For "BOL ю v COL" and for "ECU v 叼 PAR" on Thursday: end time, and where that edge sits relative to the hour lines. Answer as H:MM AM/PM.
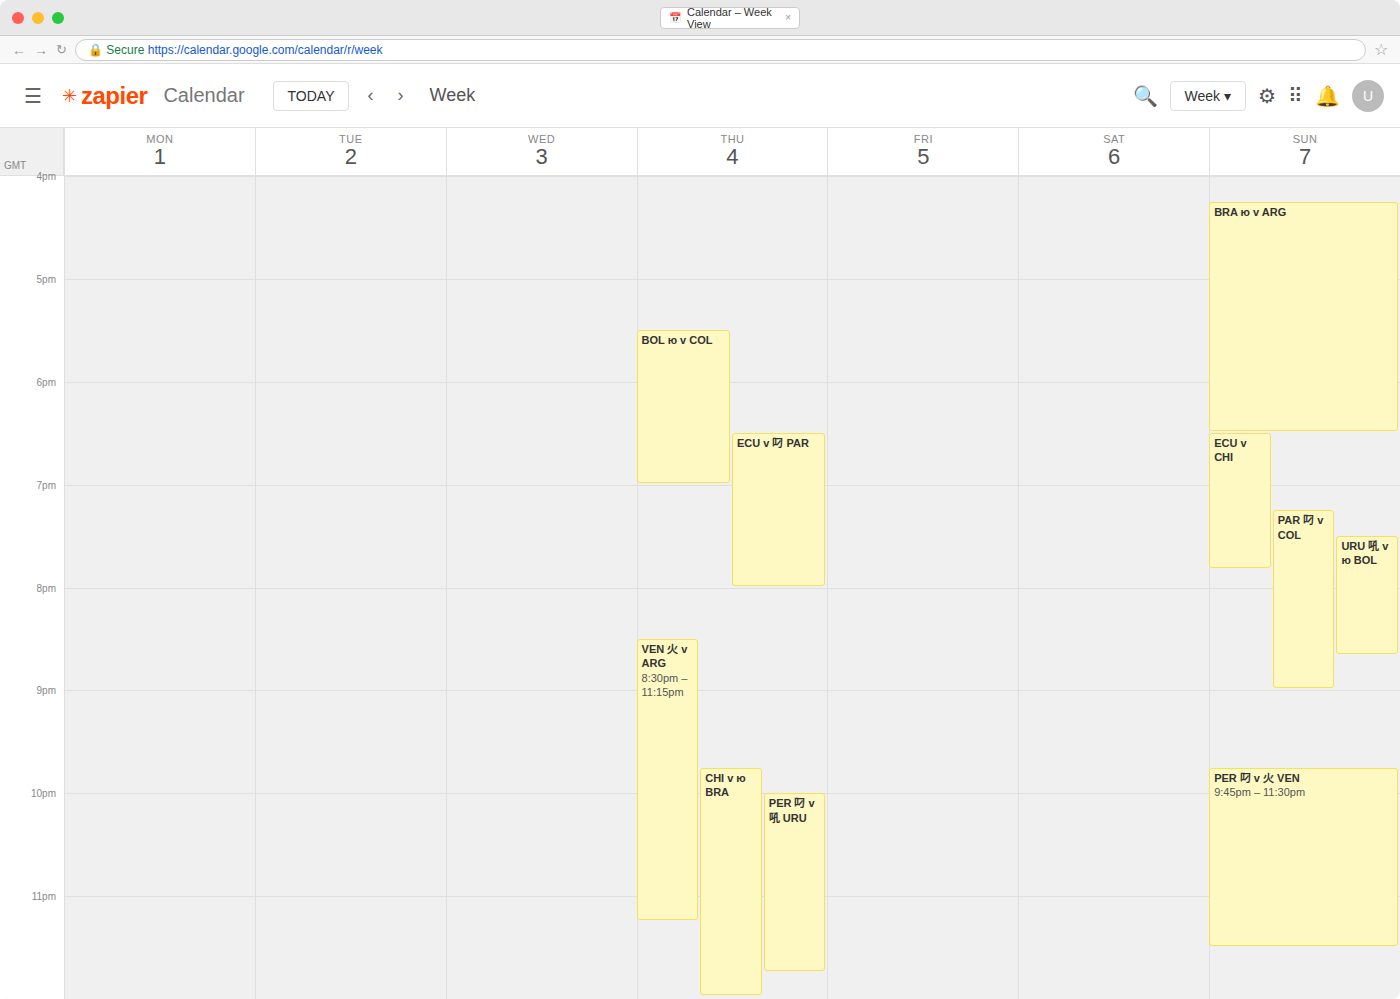
"BOL ю v COL": 7:00 PM, exactly on the 7 PM line. "ECU v 叼 PAR": 8:00 PM, exactly on the 8 PM line.